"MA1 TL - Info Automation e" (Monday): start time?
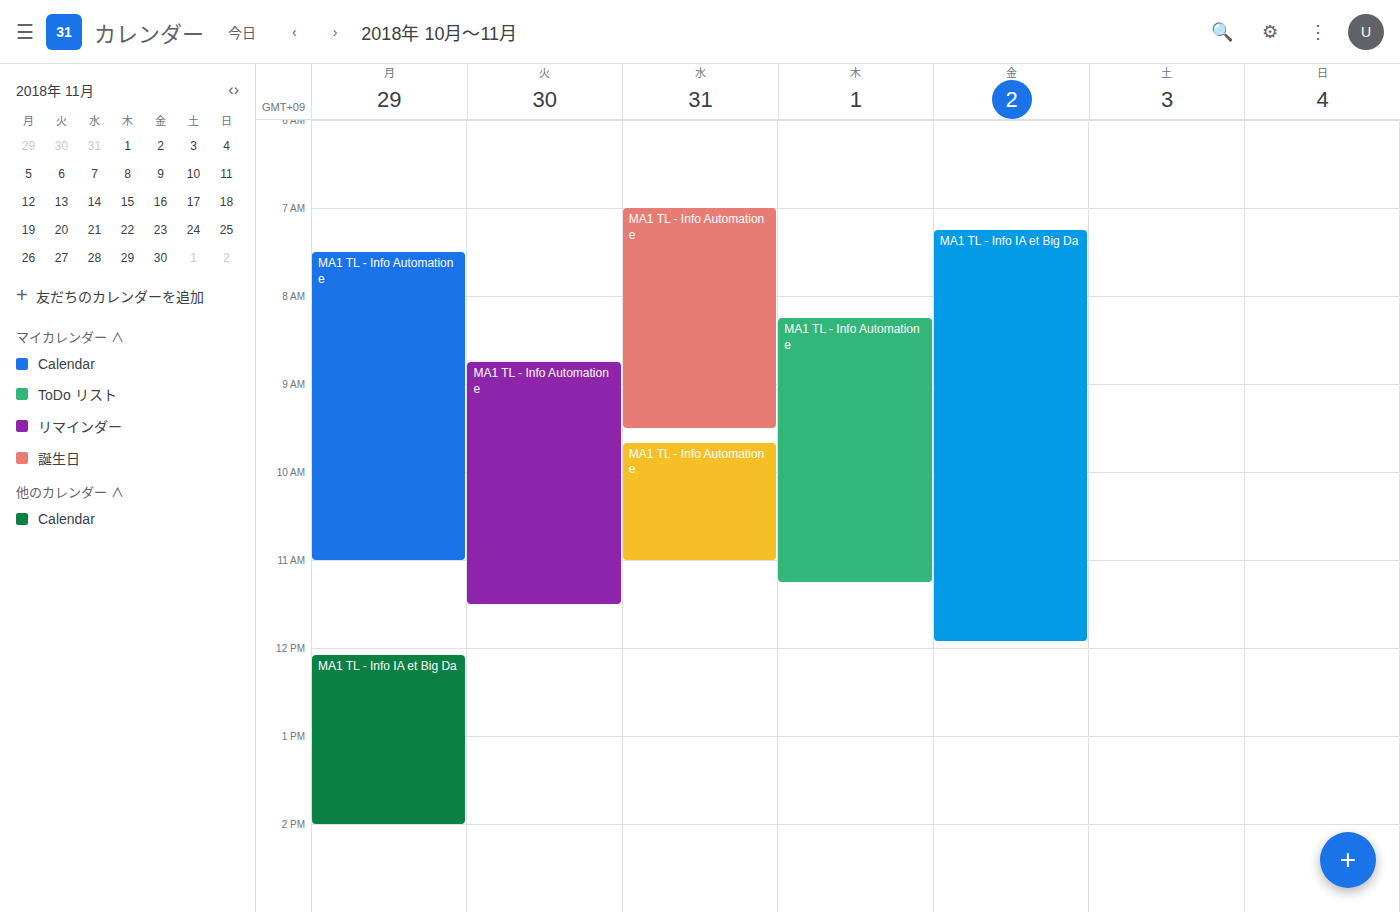
7:30 AM